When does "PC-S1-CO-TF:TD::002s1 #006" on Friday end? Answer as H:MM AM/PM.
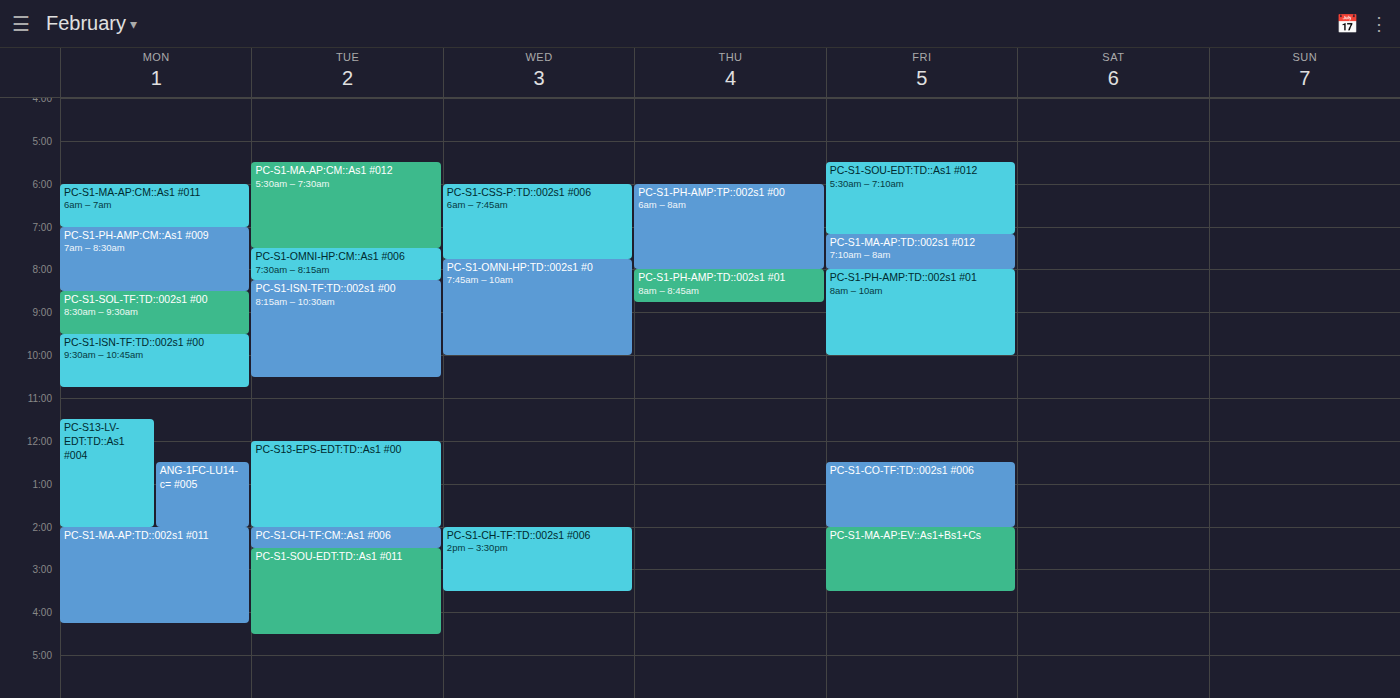
2:00 PM